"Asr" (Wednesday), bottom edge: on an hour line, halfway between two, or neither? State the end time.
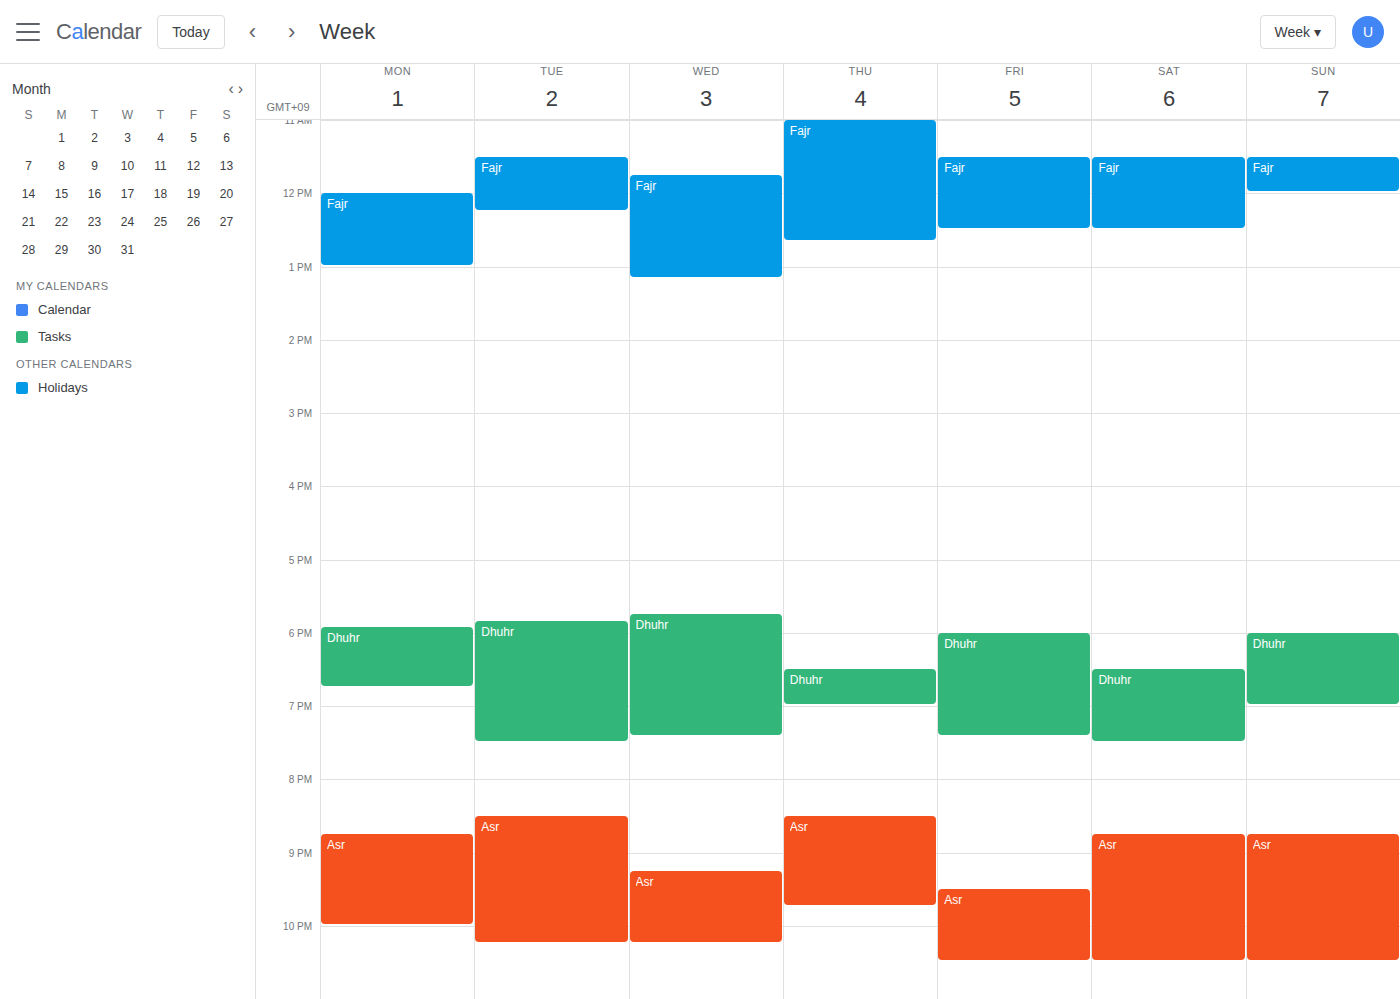
10:15 PM -- neither: a quarter of the way from the 10 PM line to the 11 PM line.